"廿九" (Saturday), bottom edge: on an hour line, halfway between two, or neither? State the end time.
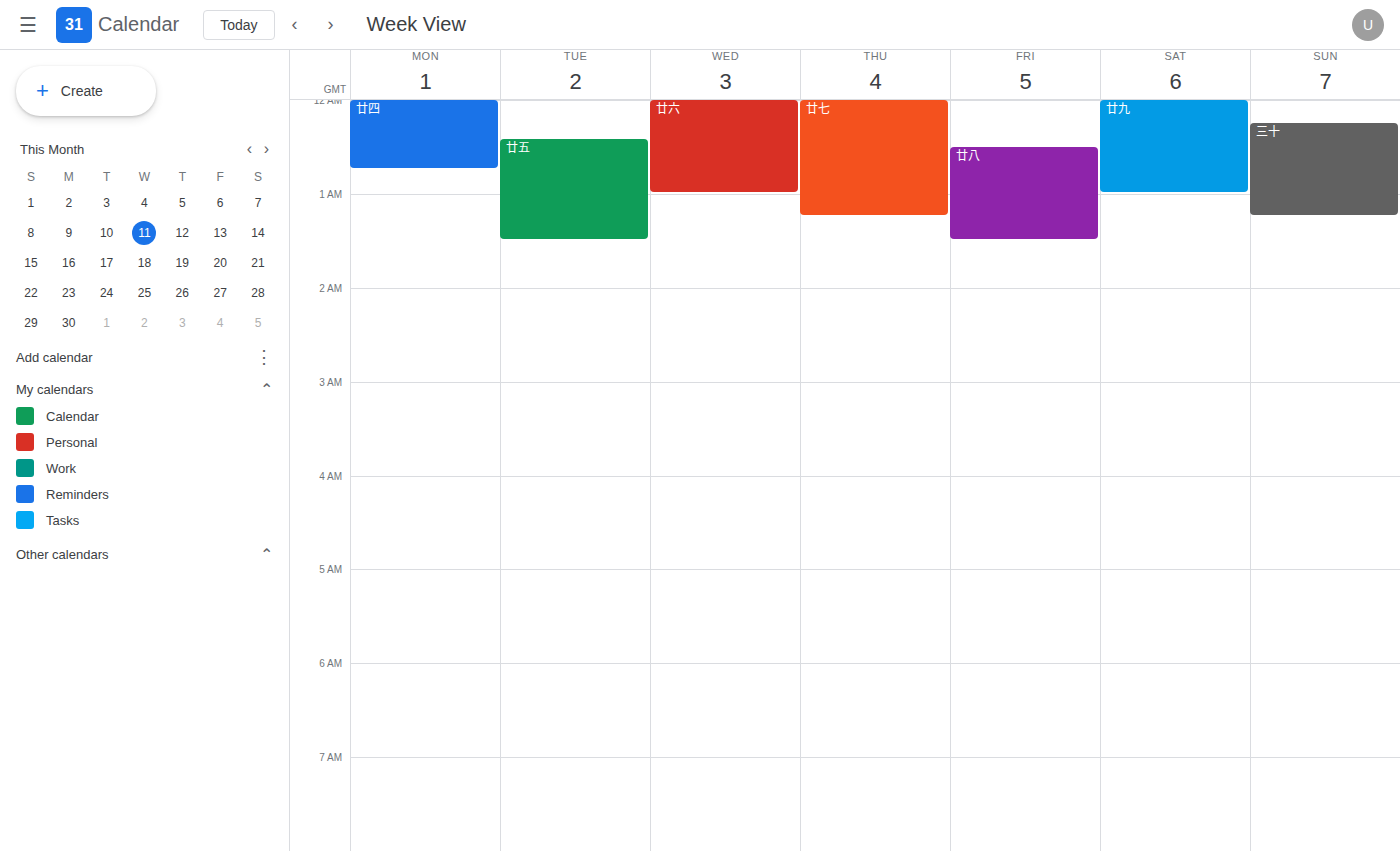
1:00 AM -- exactly on the 1 AM line.